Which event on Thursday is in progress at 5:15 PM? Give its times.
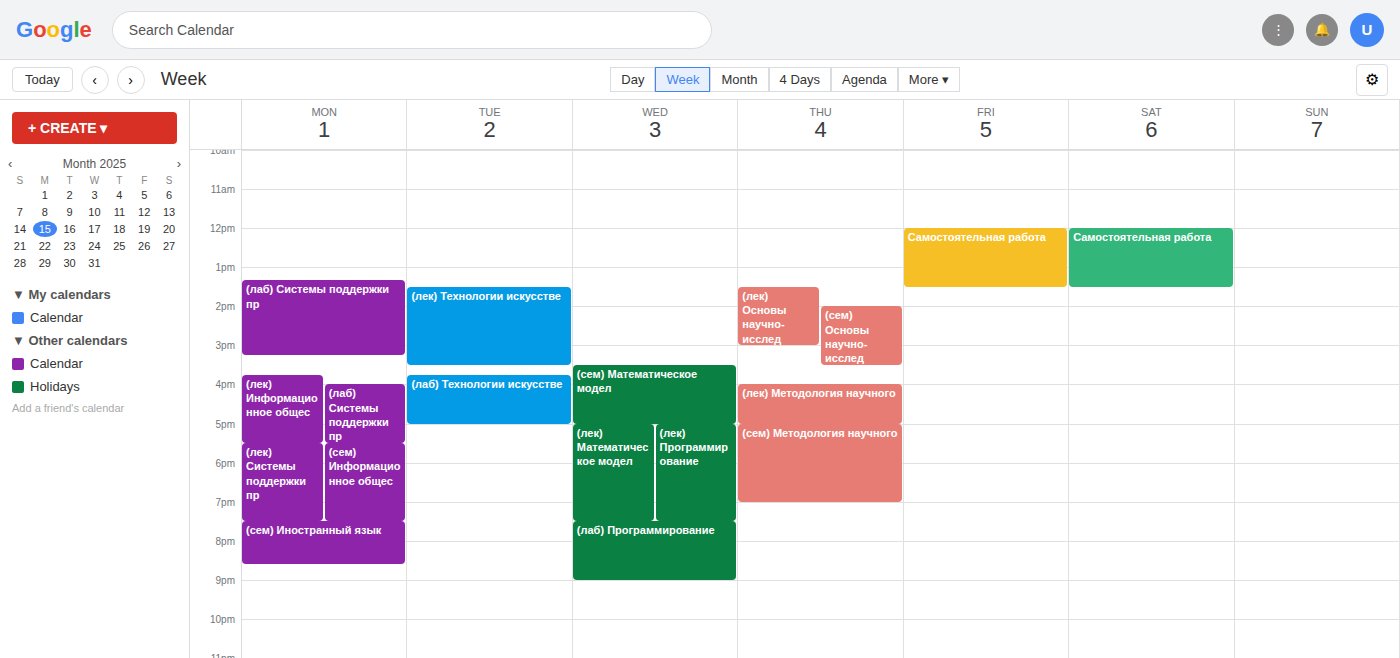
"(сем) Методология научного", 5:00 PM to 7:00 PM